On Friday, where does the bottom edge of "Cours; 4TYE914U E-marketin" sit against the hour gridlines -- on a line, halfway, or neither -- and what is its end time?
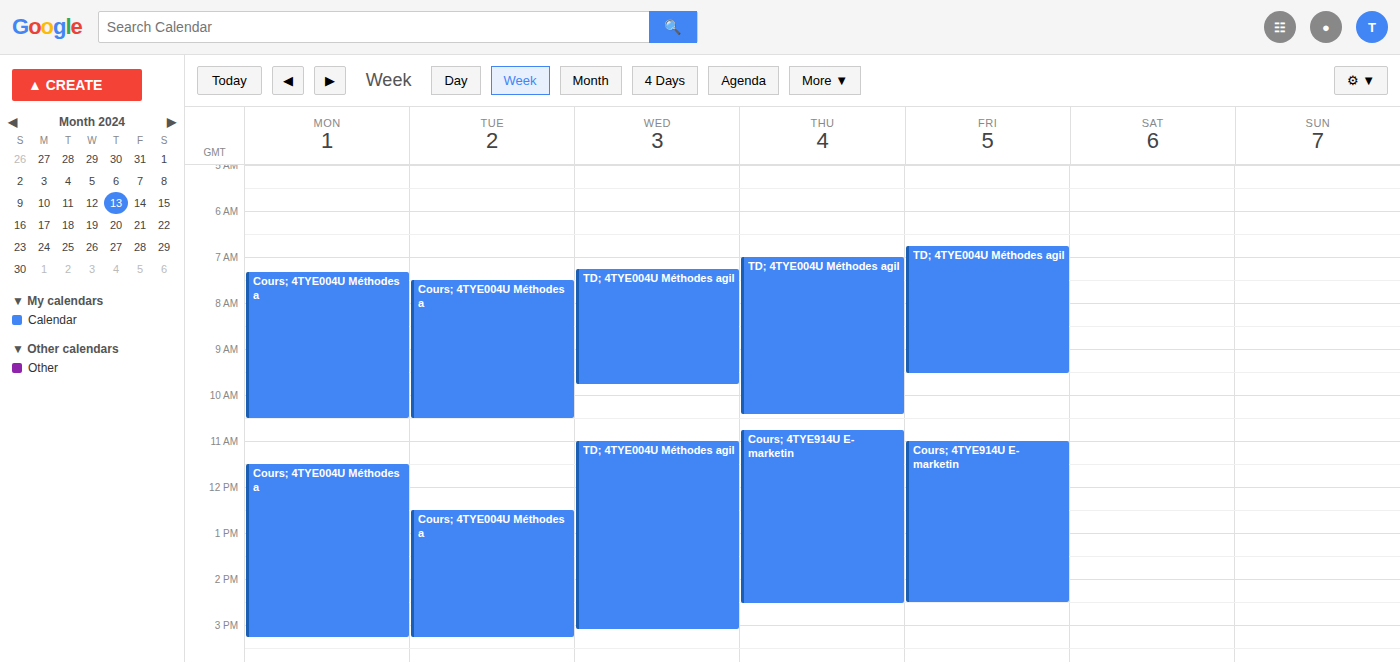
2:30 PM -- halfway between the 2 PM and 3 PM lines.